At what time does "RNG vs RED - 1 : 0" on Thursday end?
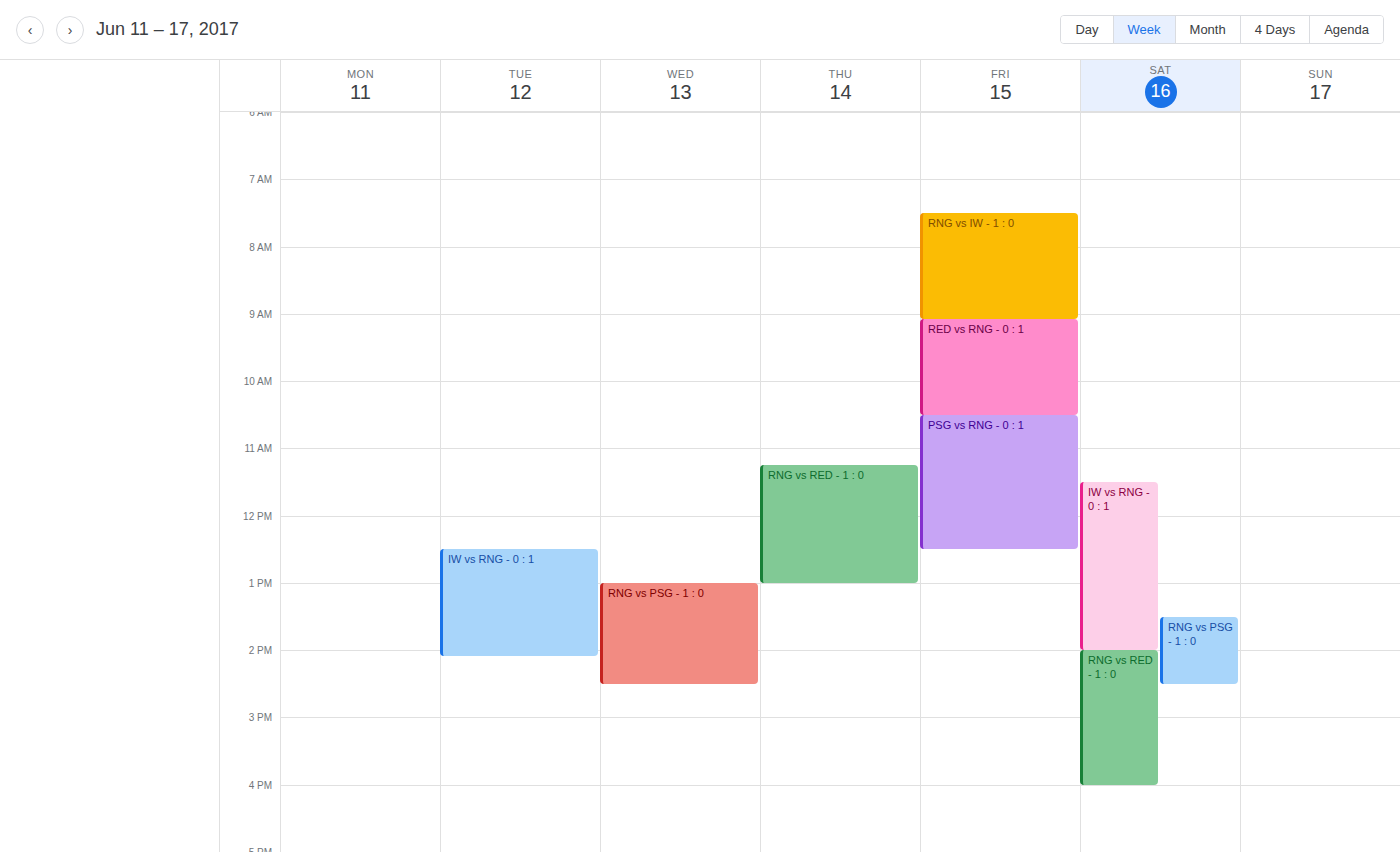
1:00 PM